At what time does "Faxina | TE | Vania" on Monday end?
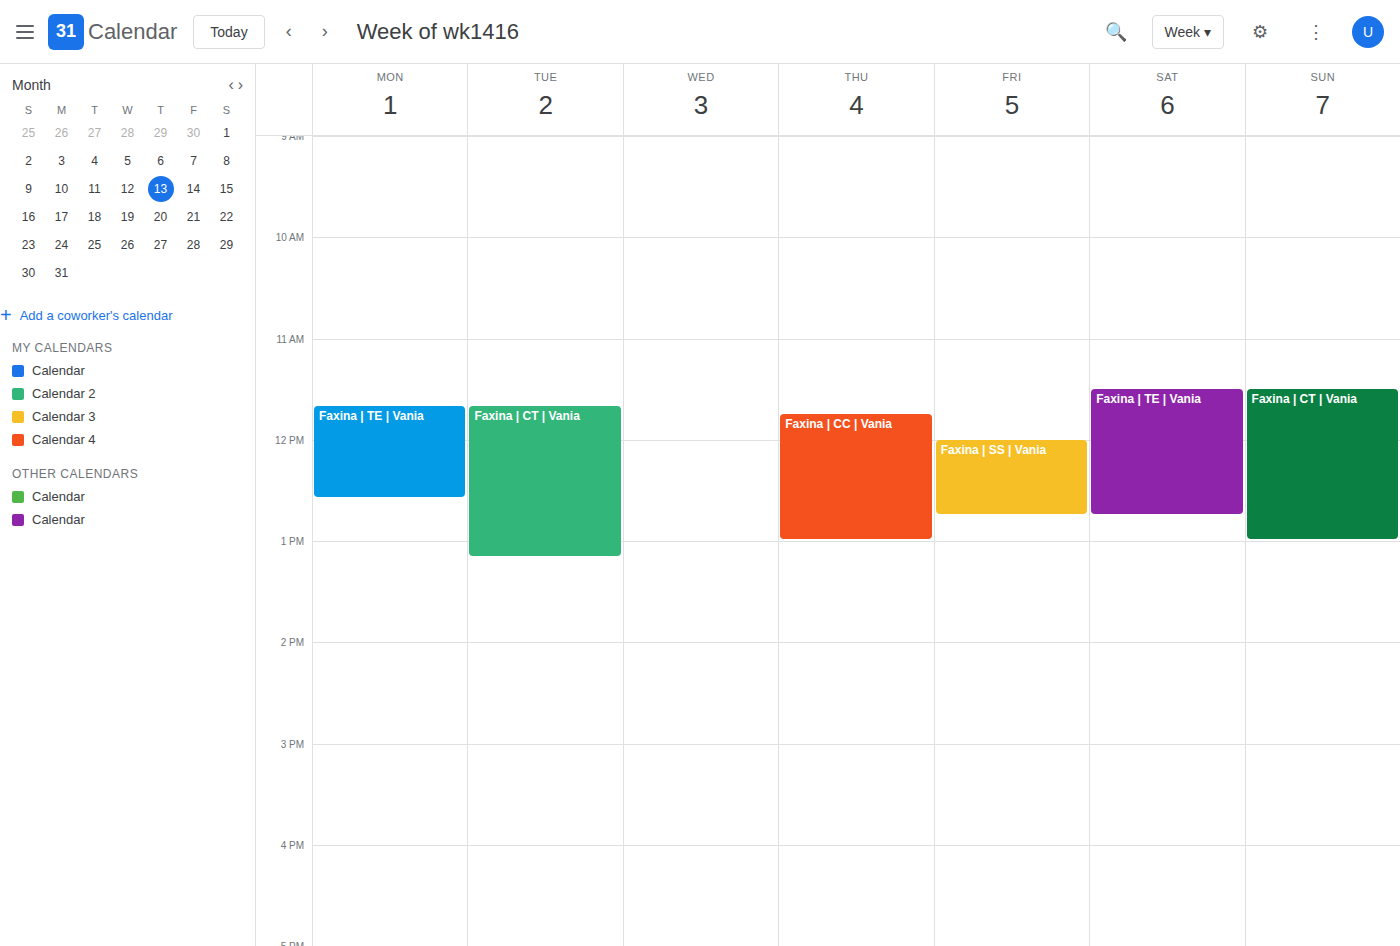
12:35 PM